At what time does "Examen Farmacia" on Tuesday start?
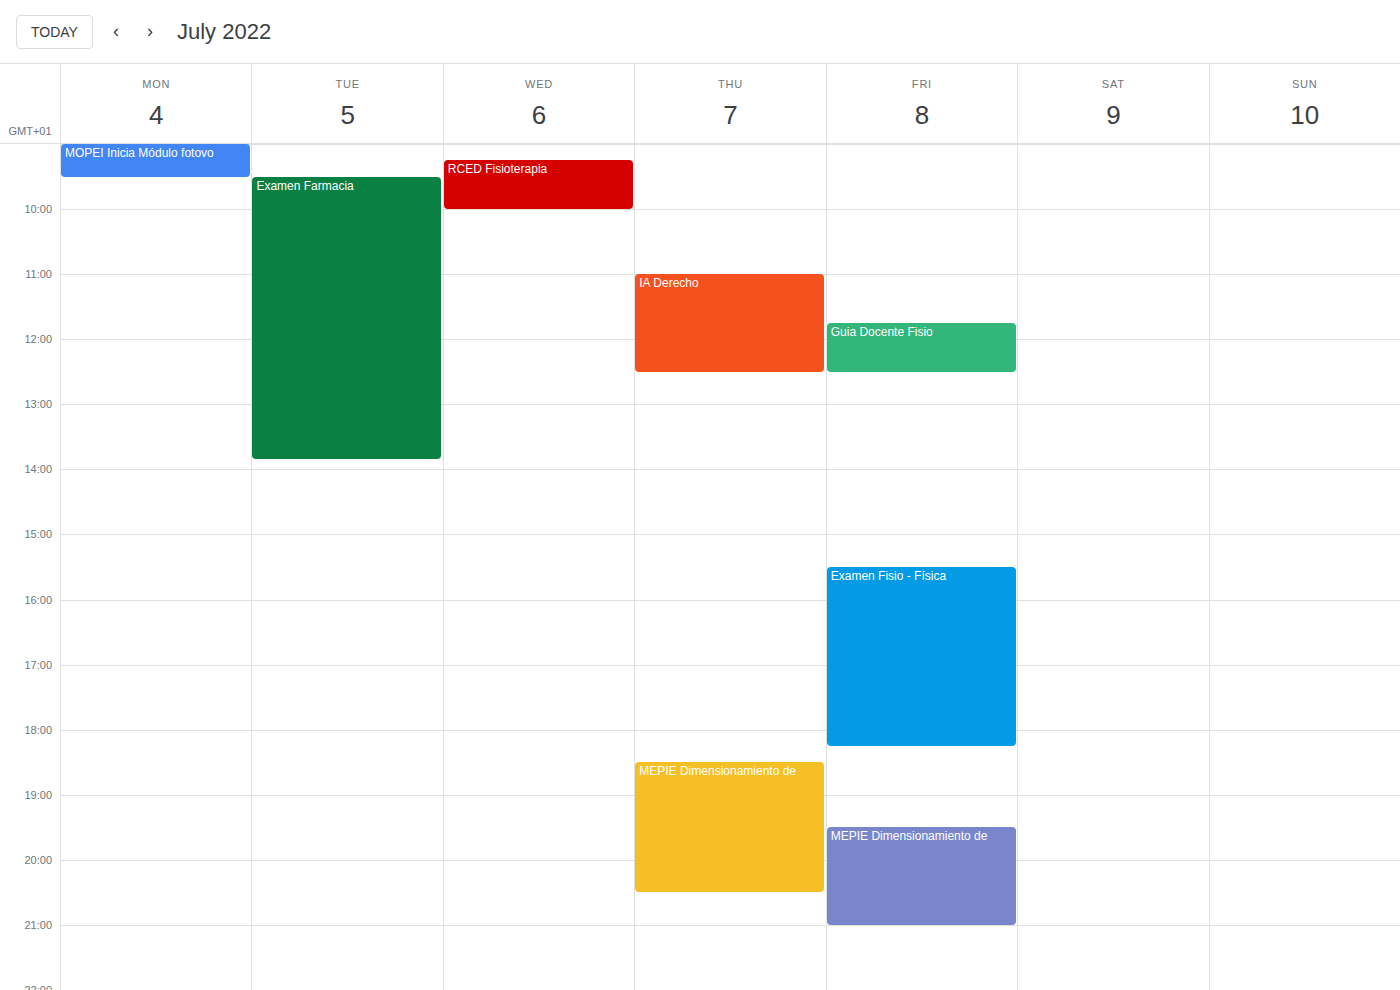
09:30